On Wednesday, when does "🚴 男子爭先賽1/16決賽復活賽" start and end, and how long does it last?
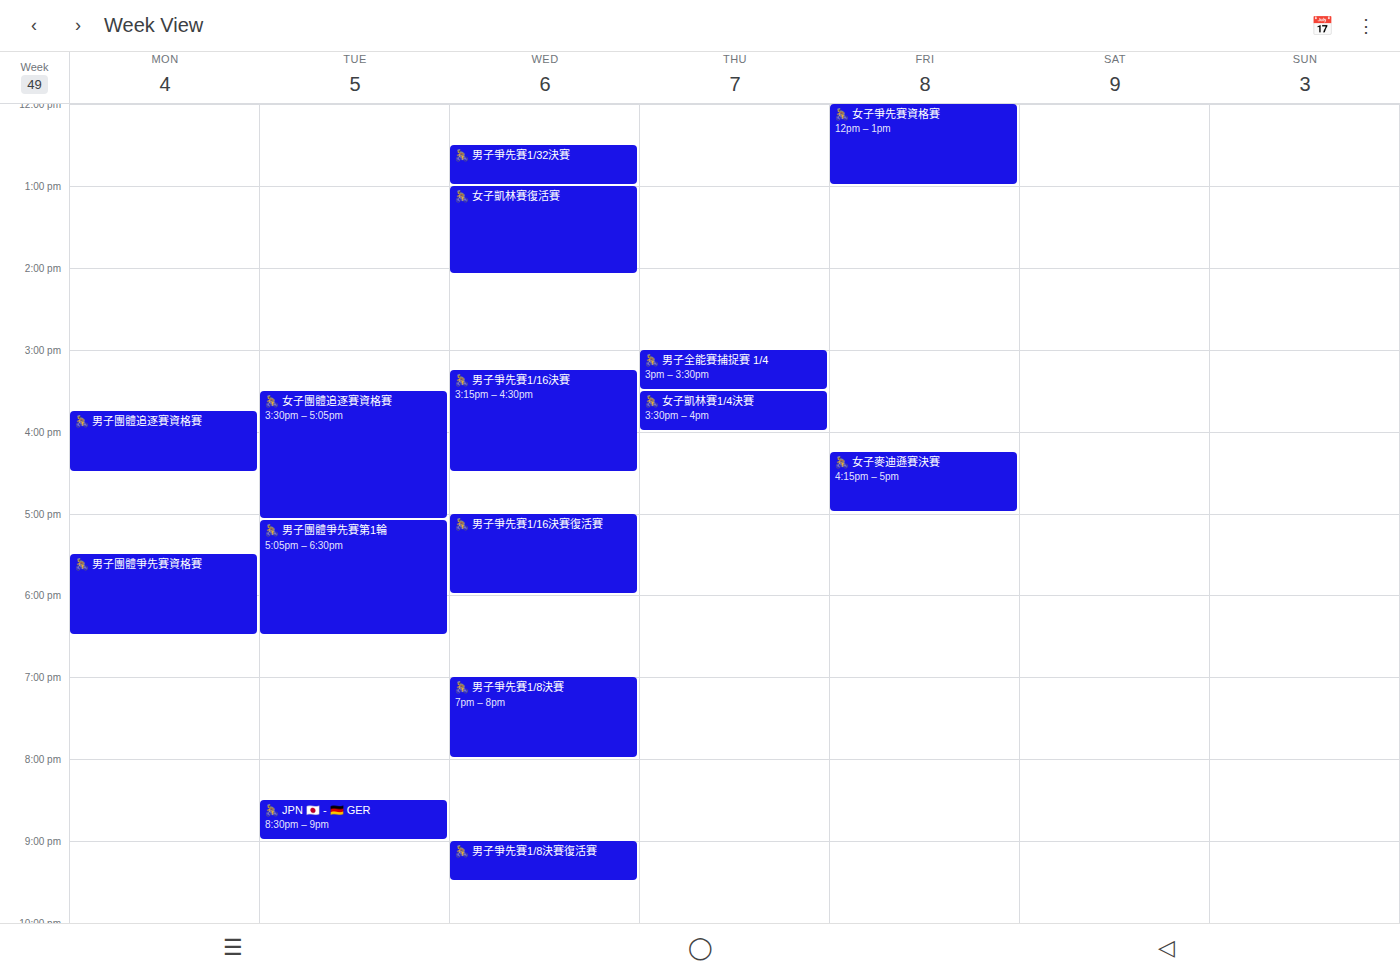
5:00 PM to 6:00 PM, 1 hour